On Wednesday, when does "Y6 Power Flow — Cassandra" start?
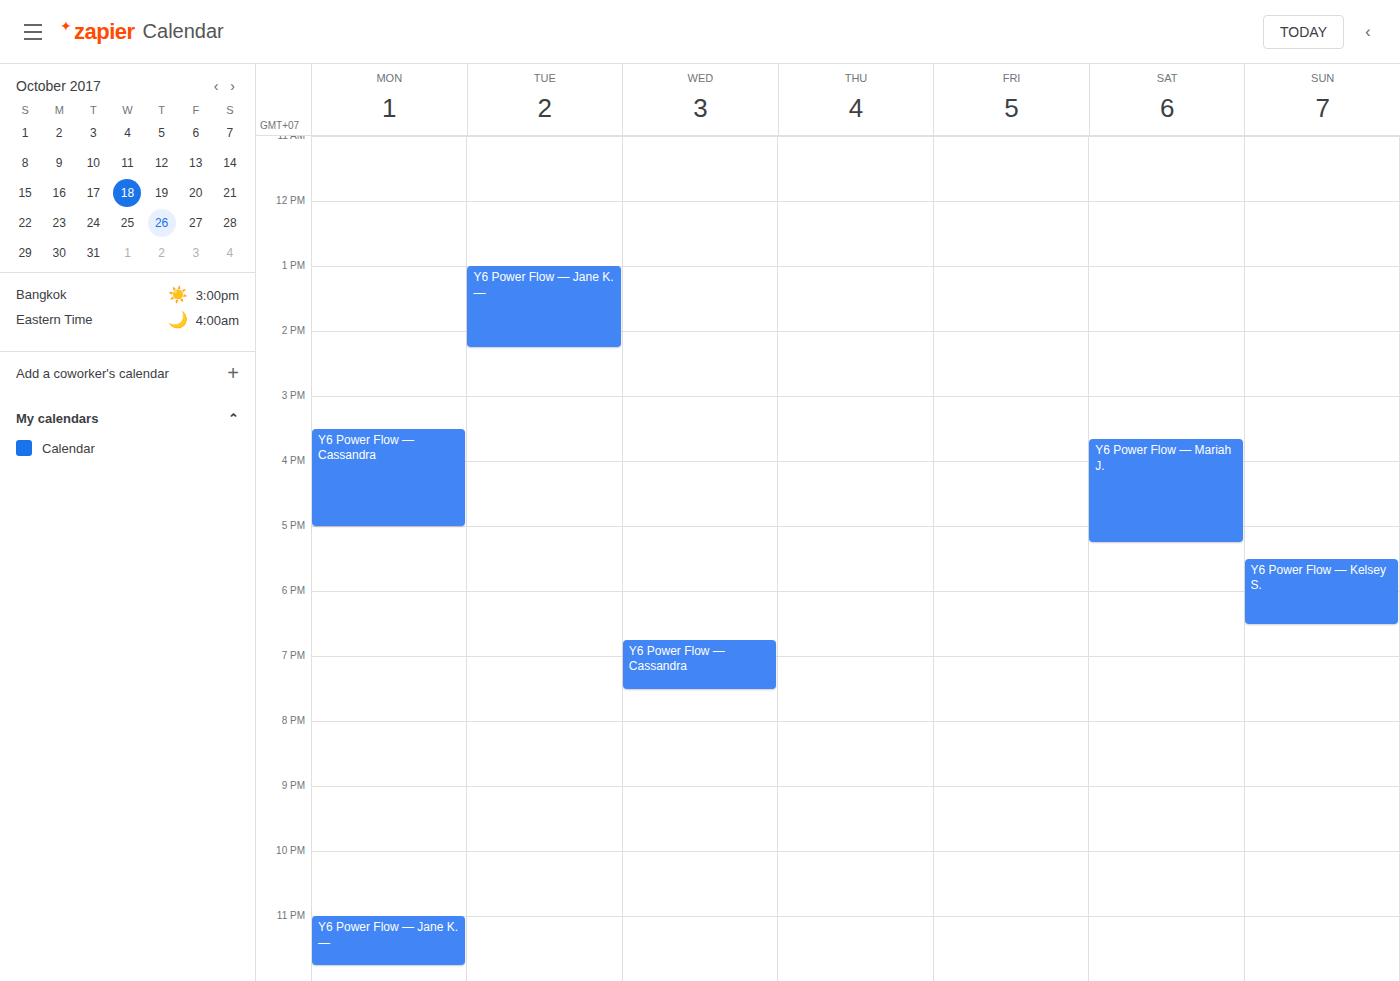
6:45 PM